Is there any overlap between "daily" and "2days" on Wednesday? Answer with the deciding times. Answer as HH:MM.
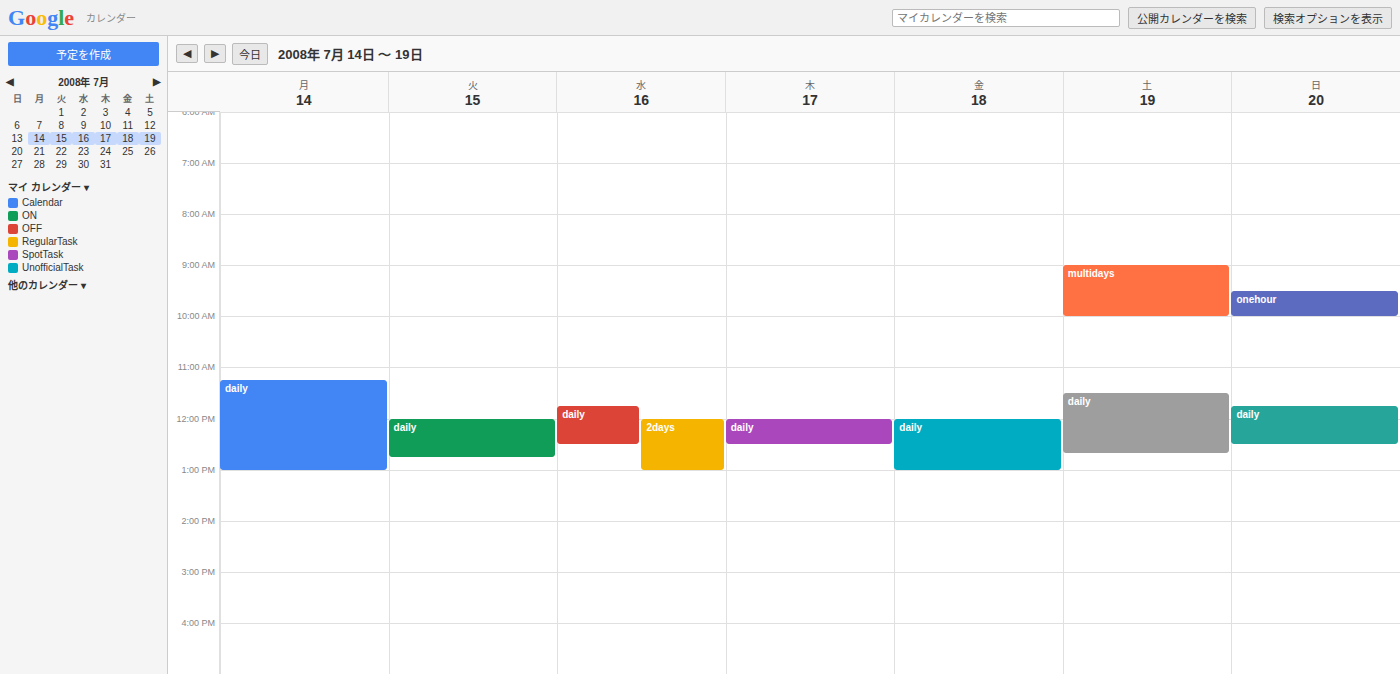
"2days" starts at 12:00, before "daily" ends at 12:30 -- they overlap.